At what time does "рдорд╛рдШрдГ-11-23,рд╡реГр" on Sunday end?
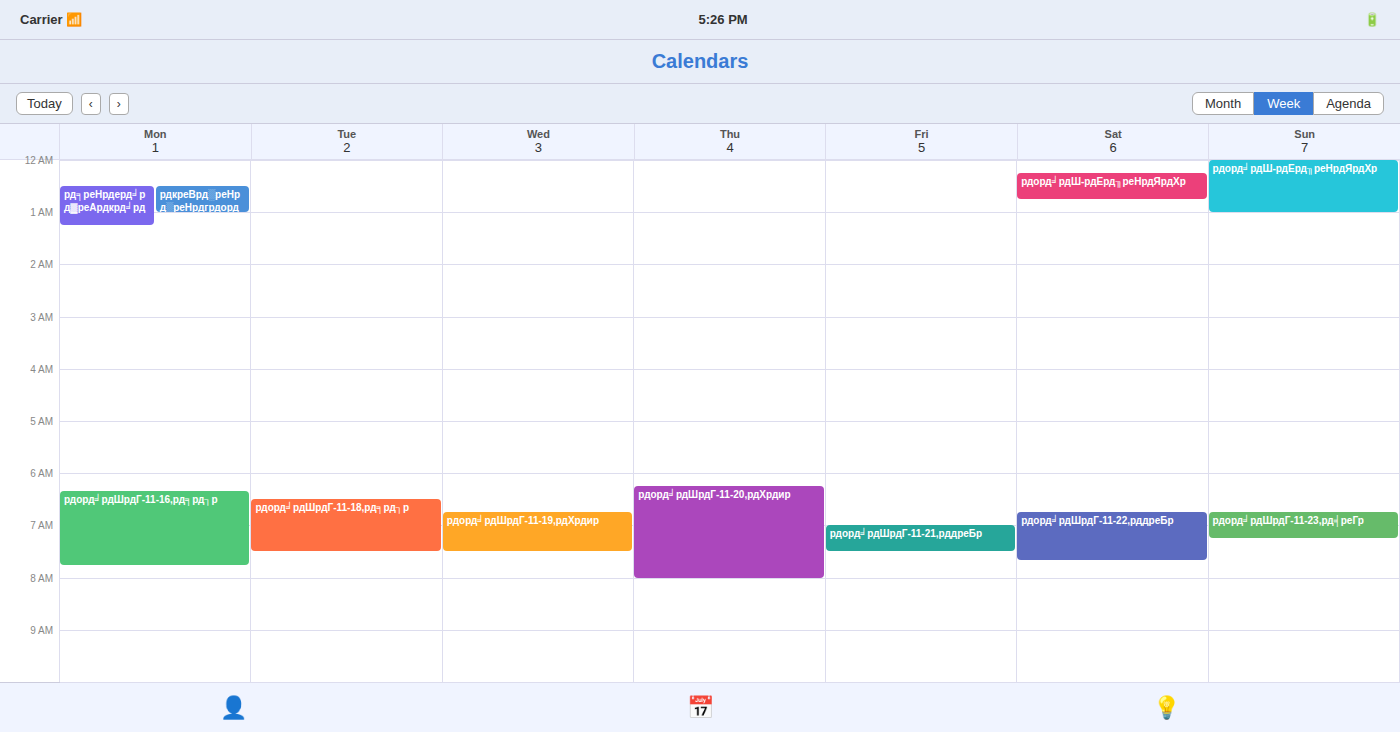
7:15 AM